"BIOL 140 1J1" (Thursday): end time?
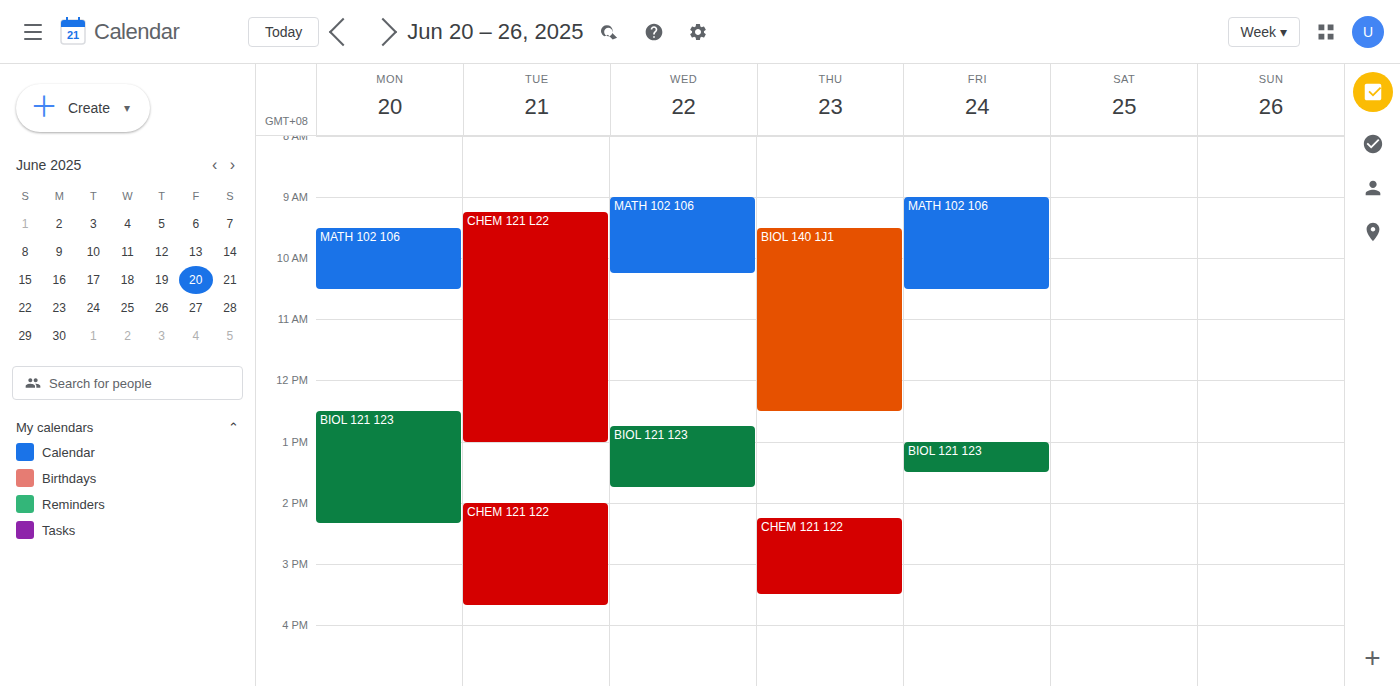
12:30 PM